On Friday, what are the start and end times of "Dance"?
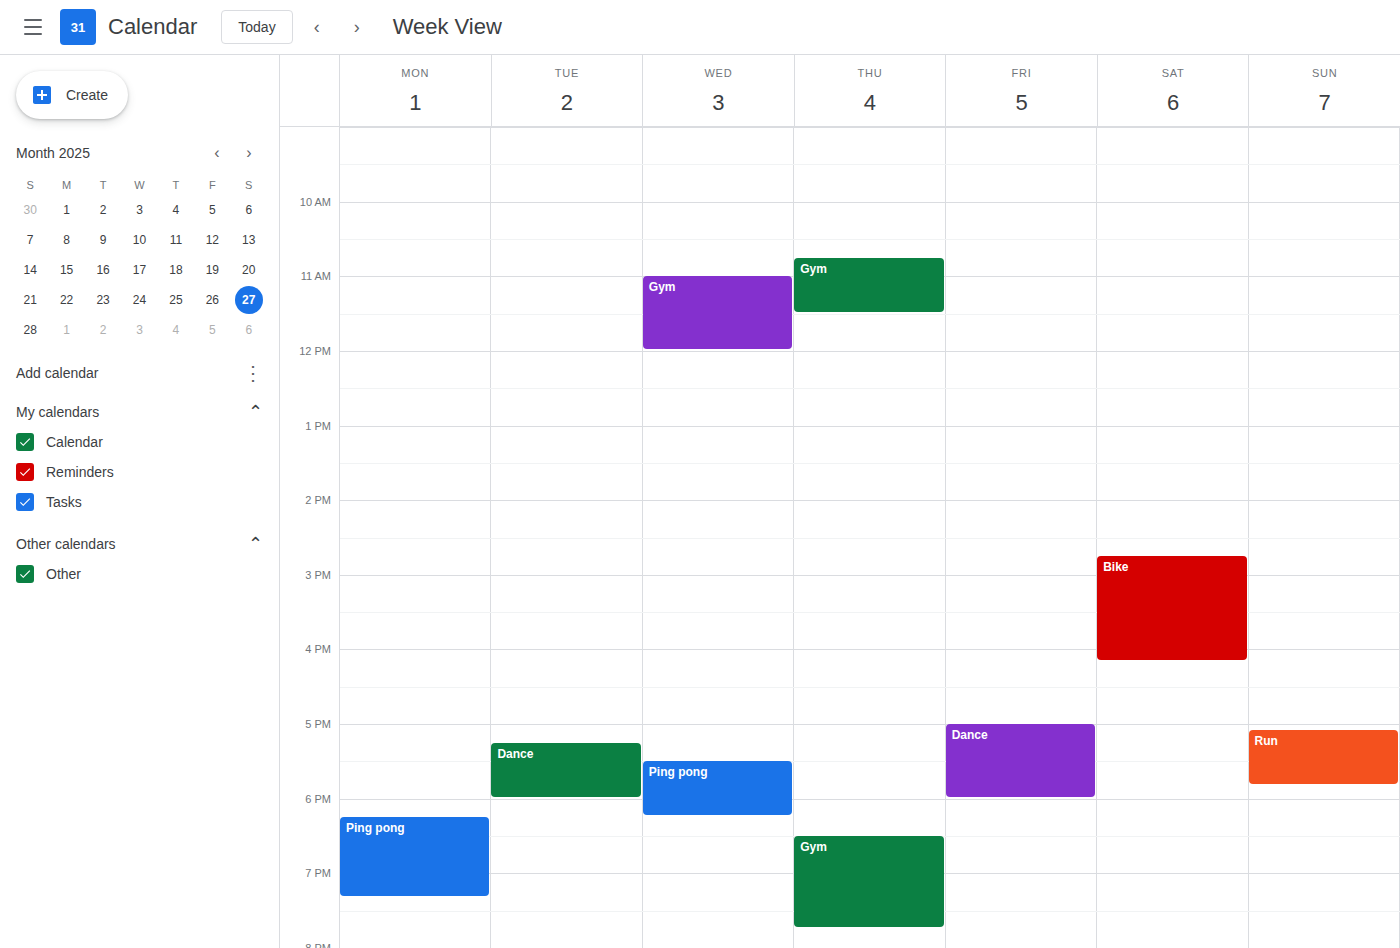
5:00 PM to 6:00 PM